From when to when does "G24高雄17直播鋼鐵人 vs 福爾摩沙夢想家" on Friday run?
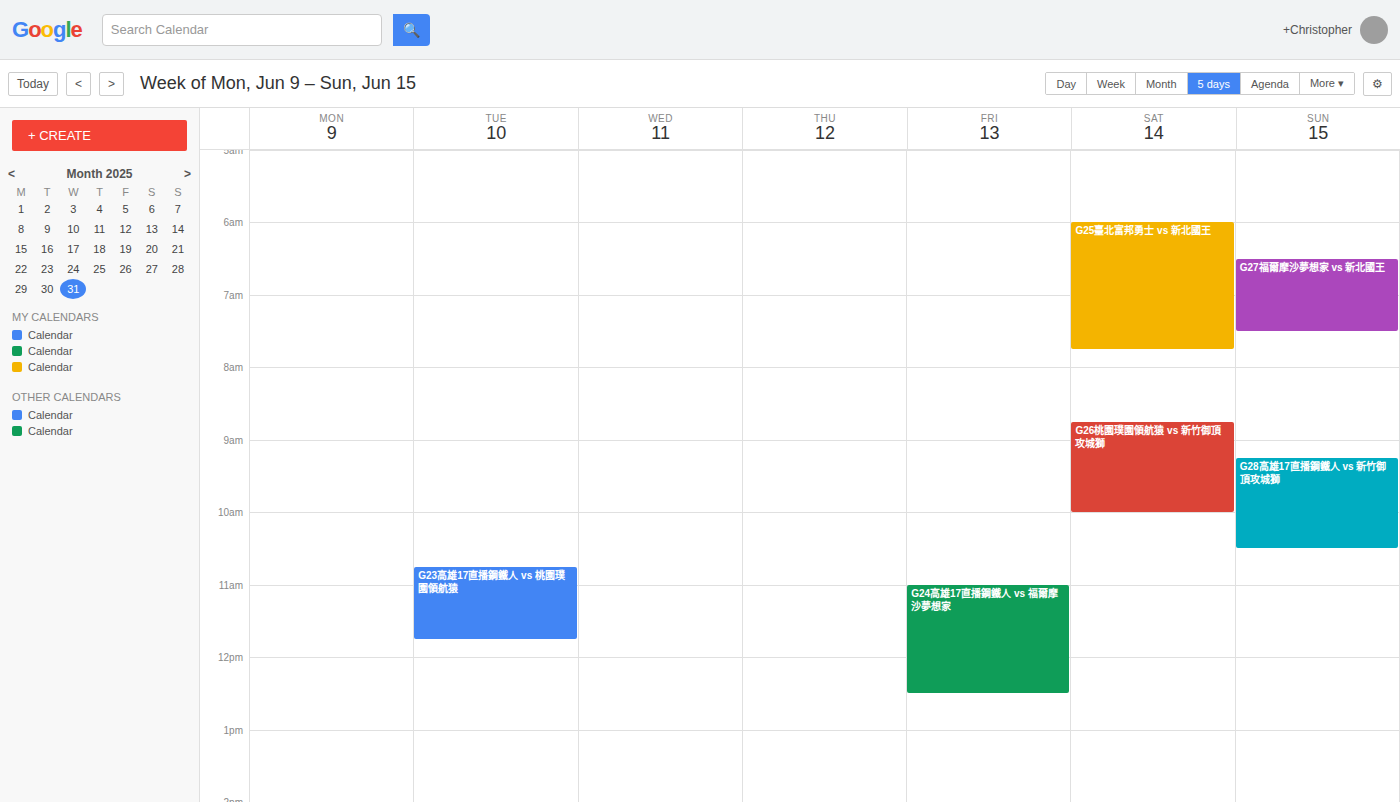
11:00 AM to 12:30 PM